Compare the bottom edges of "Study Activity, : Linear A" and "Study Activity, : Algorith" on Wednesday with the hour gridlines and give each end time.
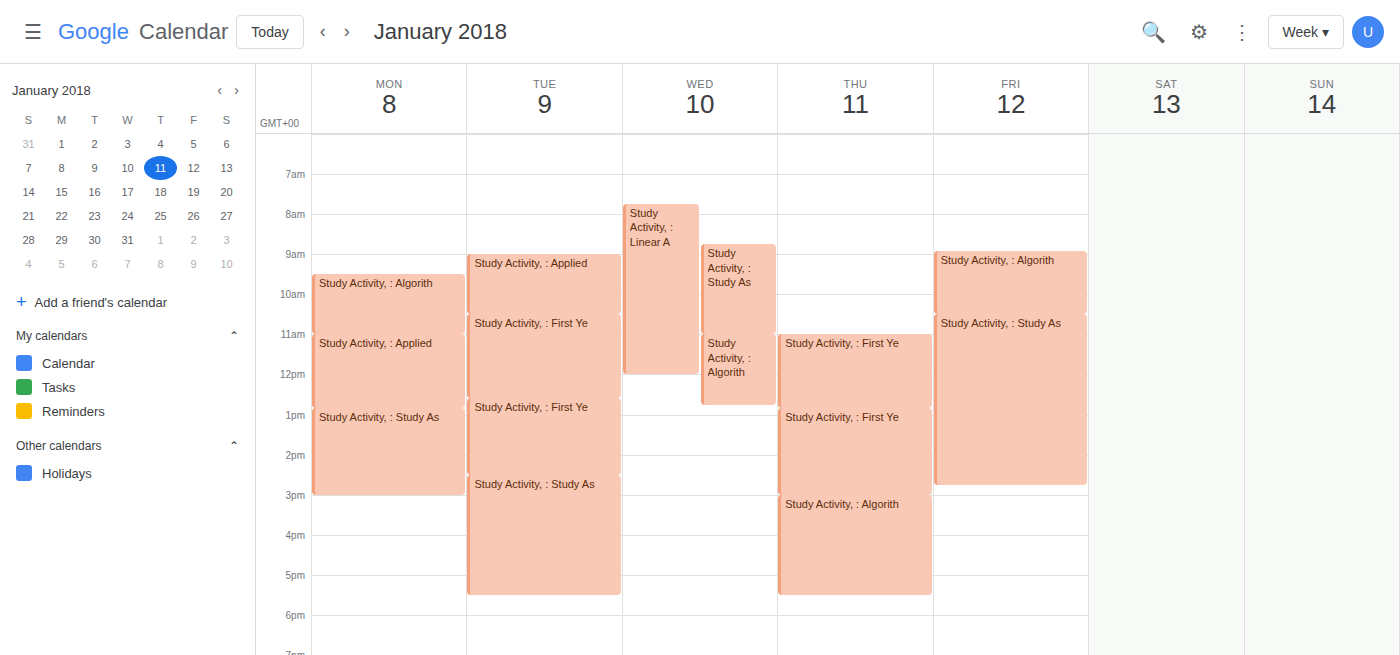
"Study Activity, : Linear A": 12:00 PM, exactly on the 12 PM line. "Study Activity, : Algorith": 12:45 PM, neither: three quarters of the way from the 12 PM line to the 1 PM line.